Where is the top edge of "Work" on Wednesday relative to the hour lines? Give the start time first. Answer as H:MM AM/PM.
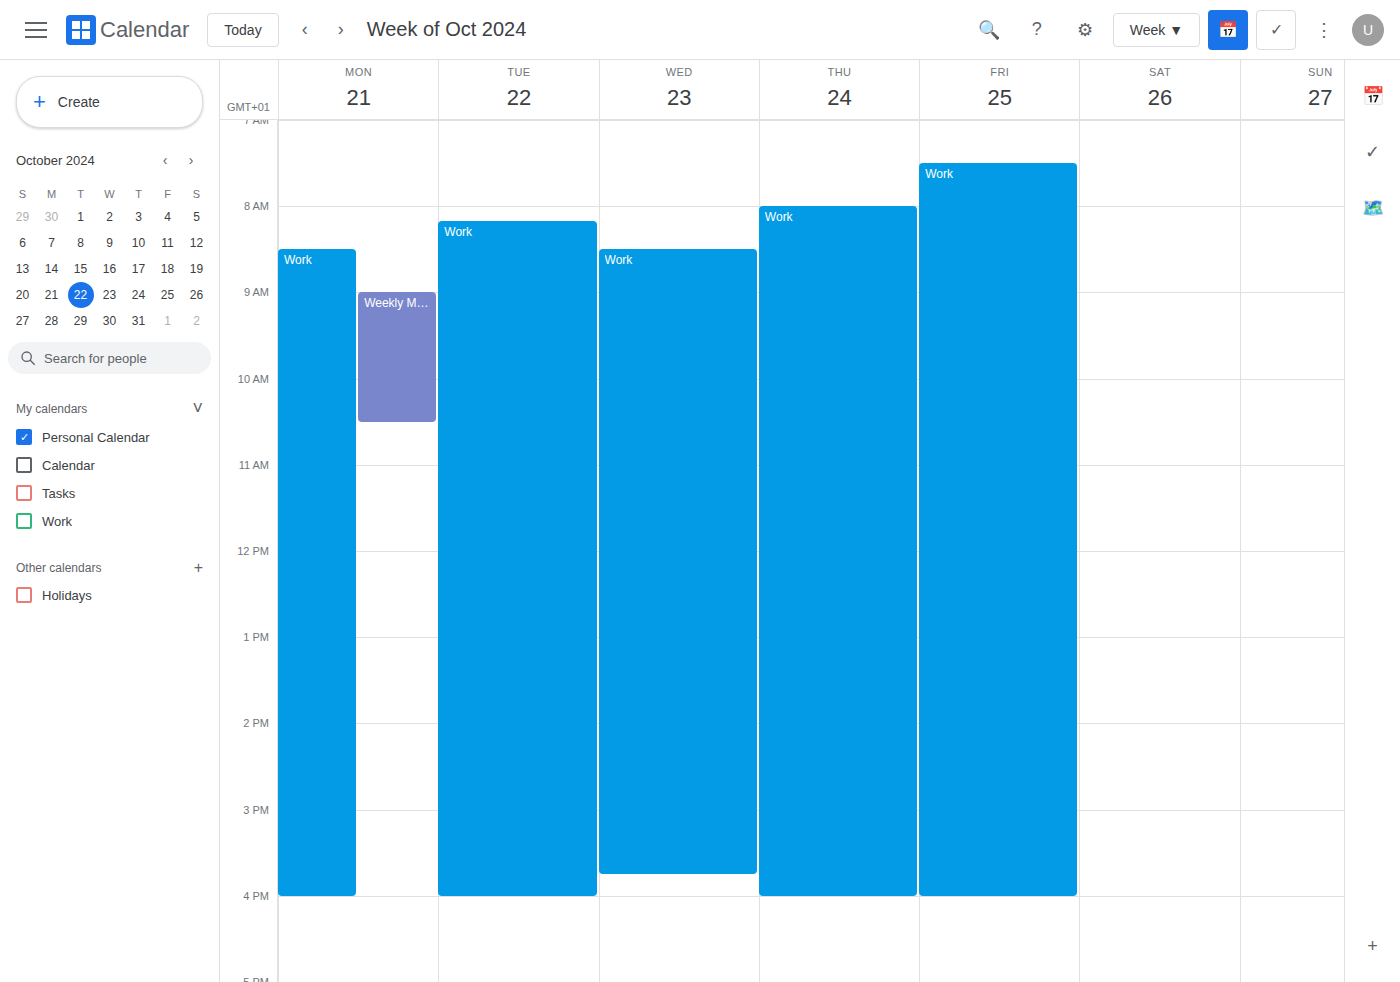
8:30 AM -- halfway between the 8 AM and 9 AM lines.